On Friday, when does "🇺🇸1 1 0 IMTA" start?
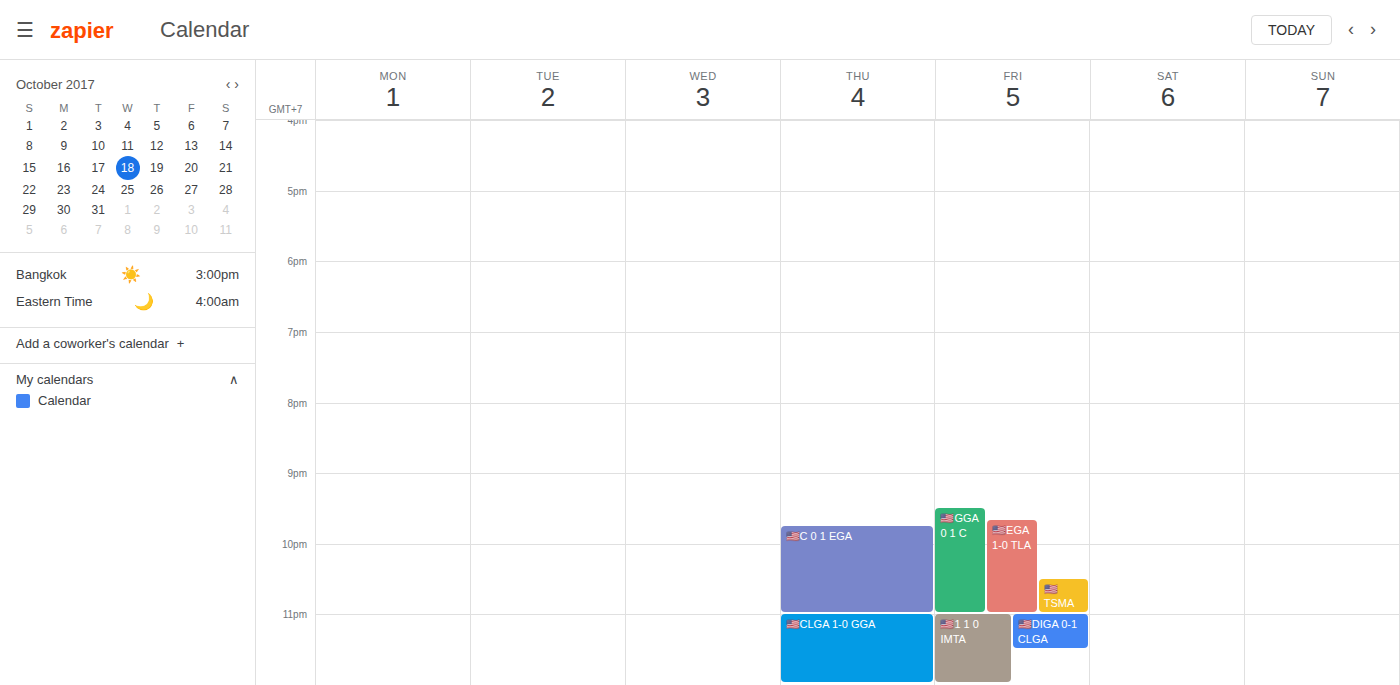
11:00 PM